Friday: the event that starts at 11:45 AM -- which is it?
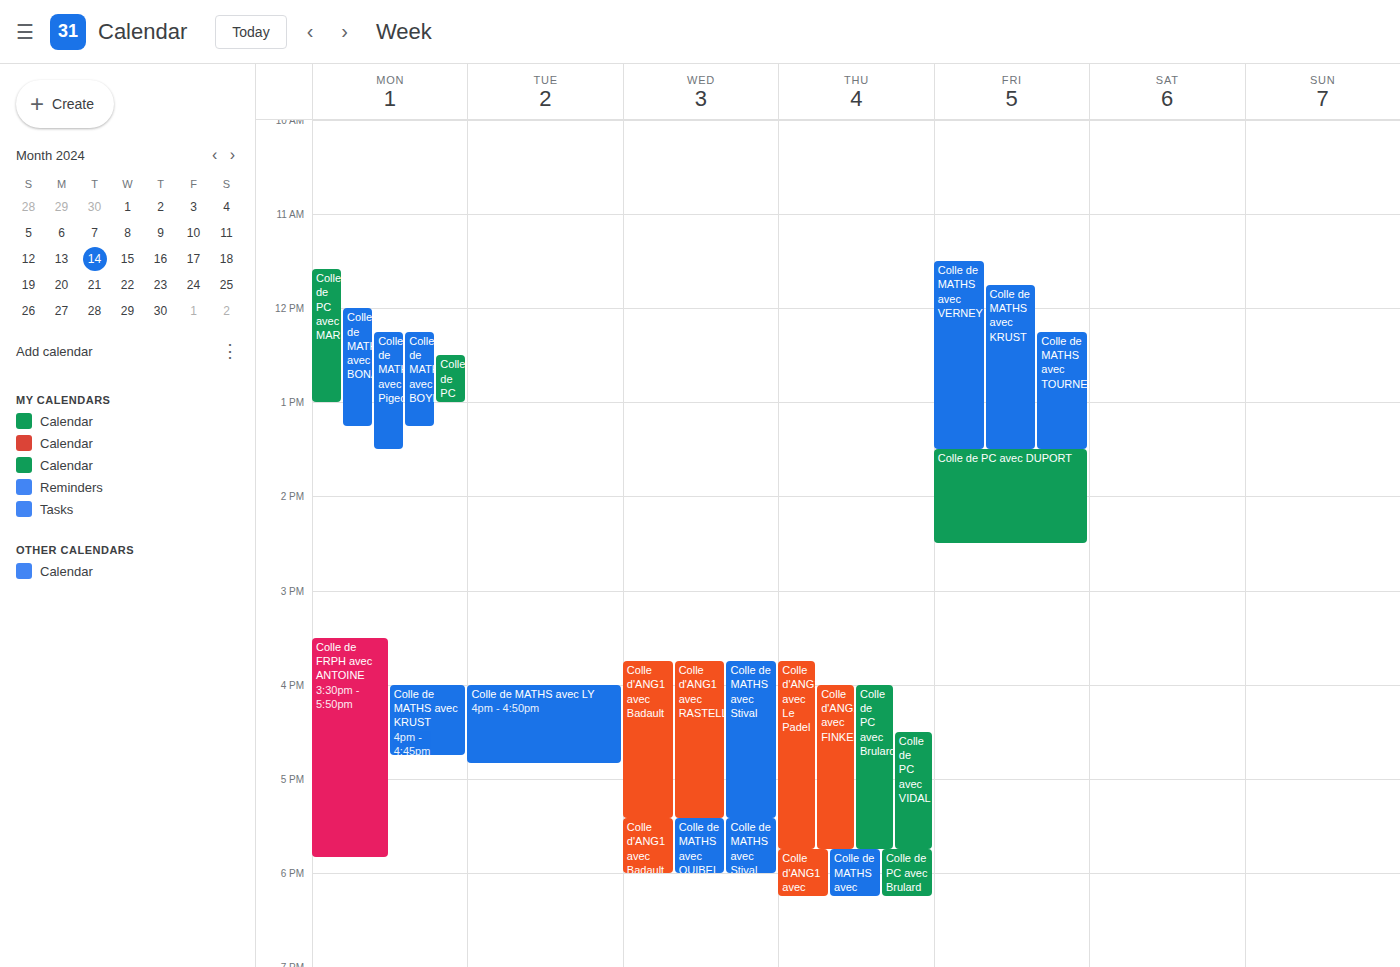
"Colle de MATHS avec KRUST"